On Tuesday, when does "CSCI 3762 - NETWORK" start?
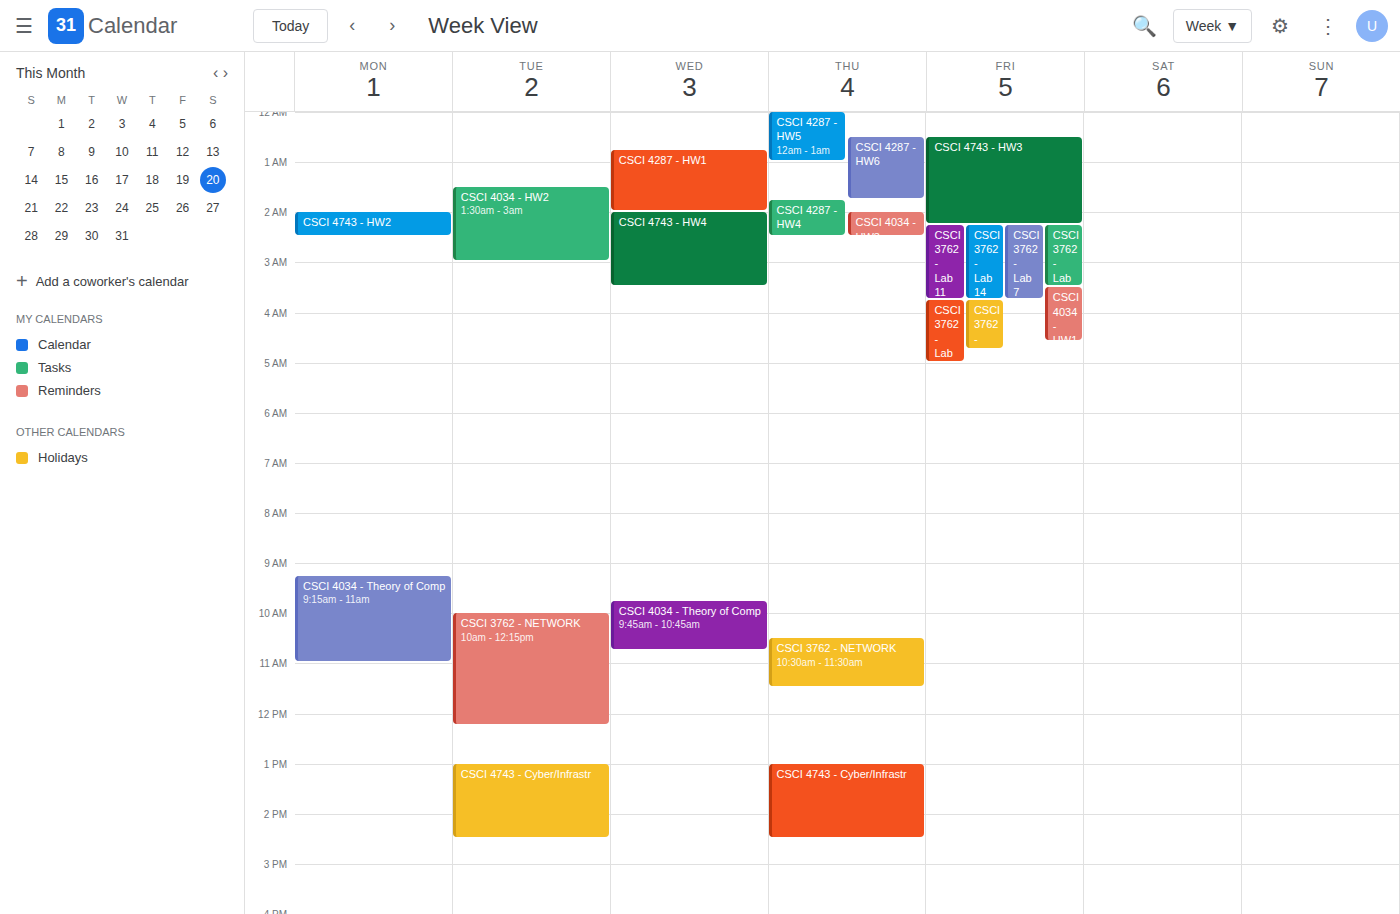
10:00 AM